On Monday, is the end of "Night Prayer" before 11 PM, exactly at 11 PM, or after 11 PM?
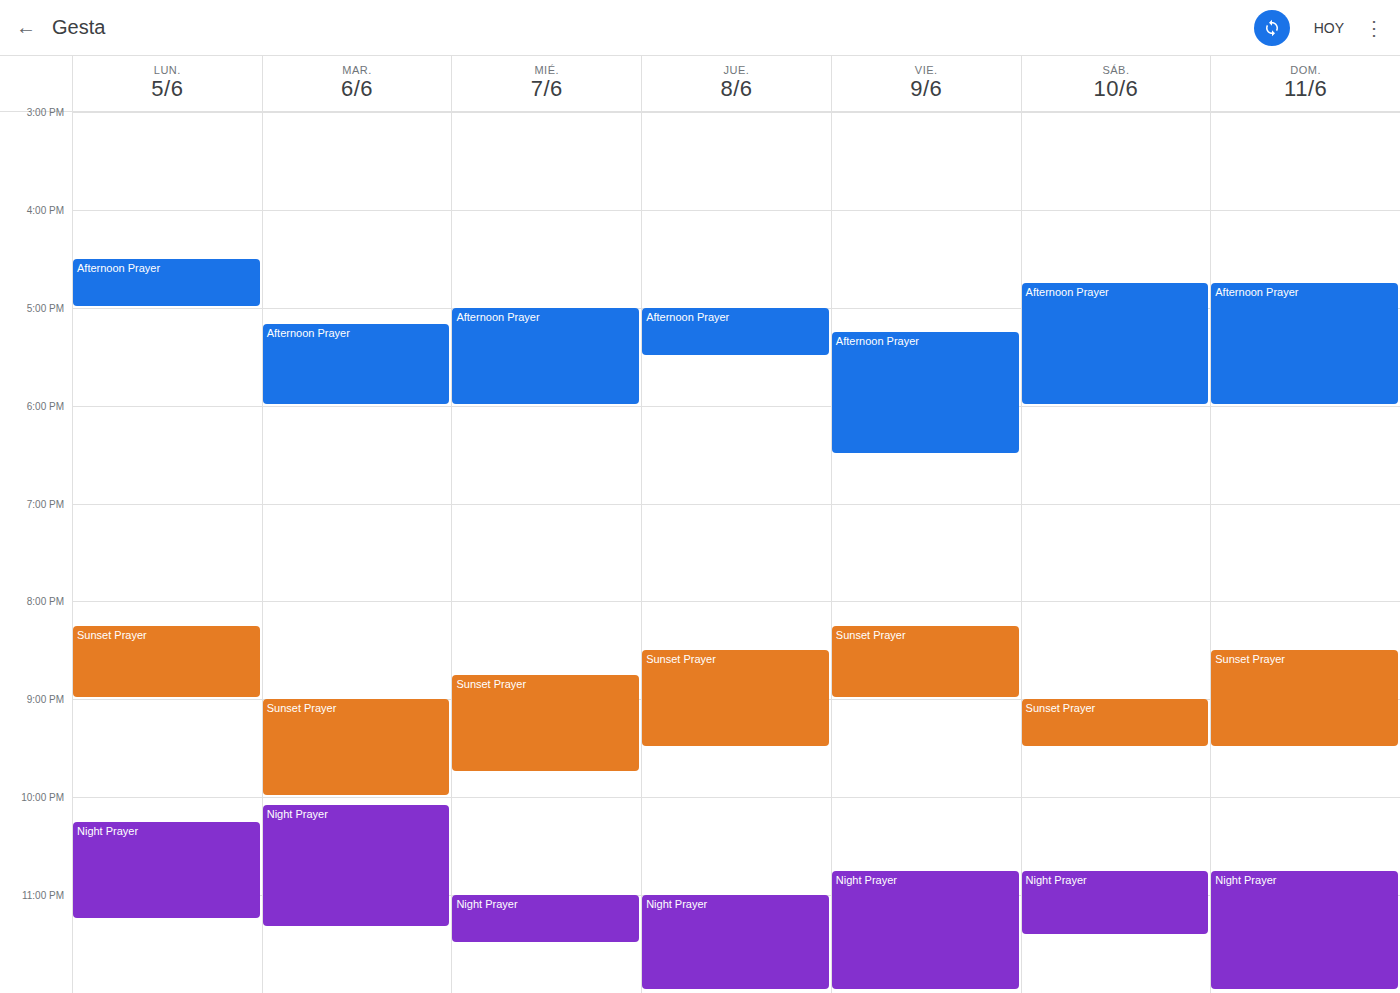
11:15 PM -- after 11 PM, 15 minutes below the 11 PM line.